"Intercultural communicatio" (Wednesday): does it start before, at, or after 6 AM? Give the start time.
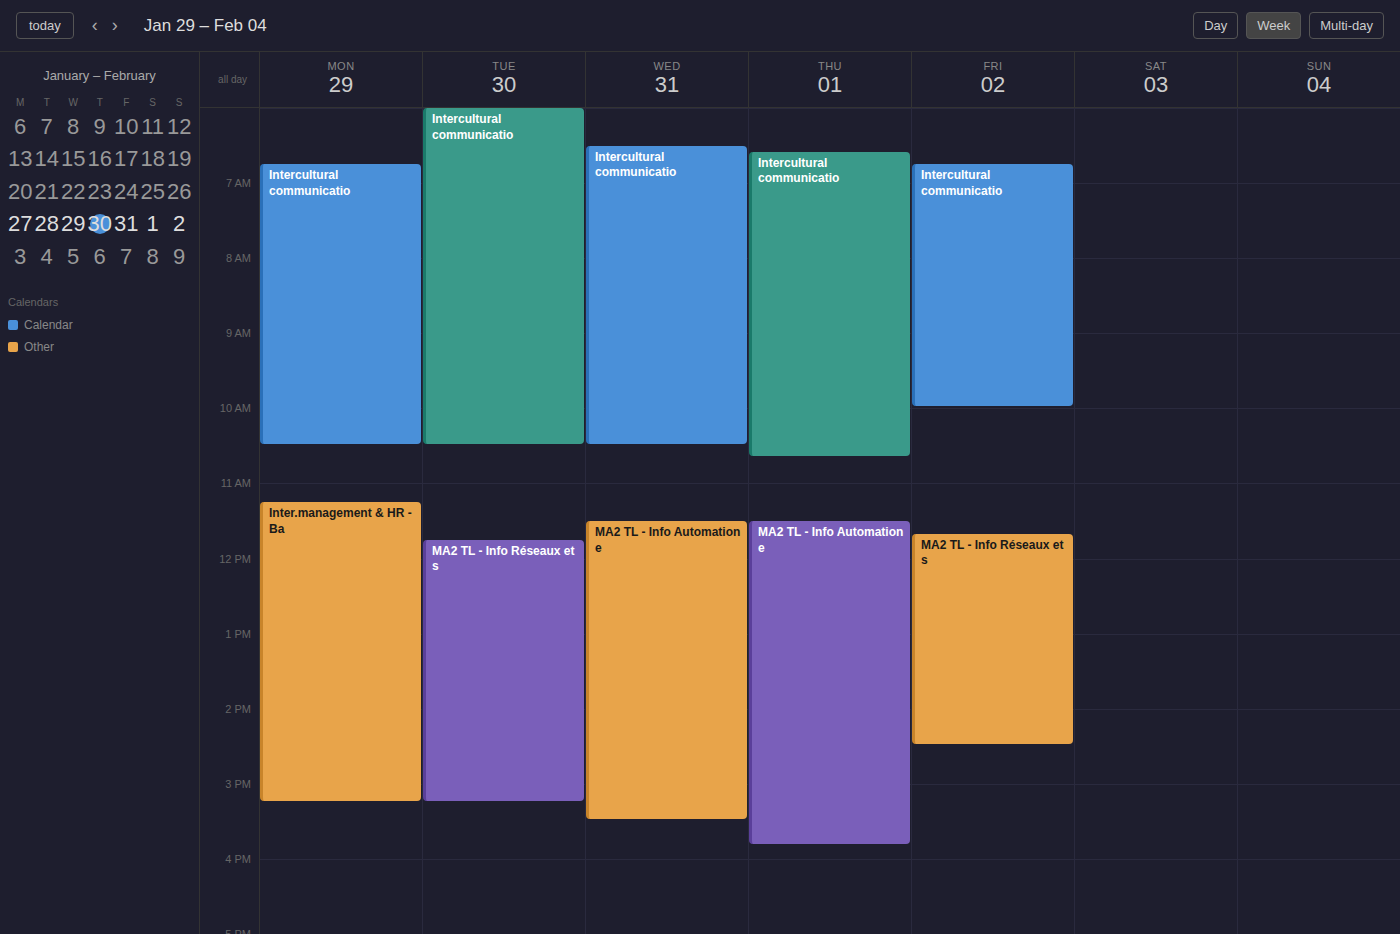
6:30 AM -- after 6 AM, 30 minutes below the 6 AM line.